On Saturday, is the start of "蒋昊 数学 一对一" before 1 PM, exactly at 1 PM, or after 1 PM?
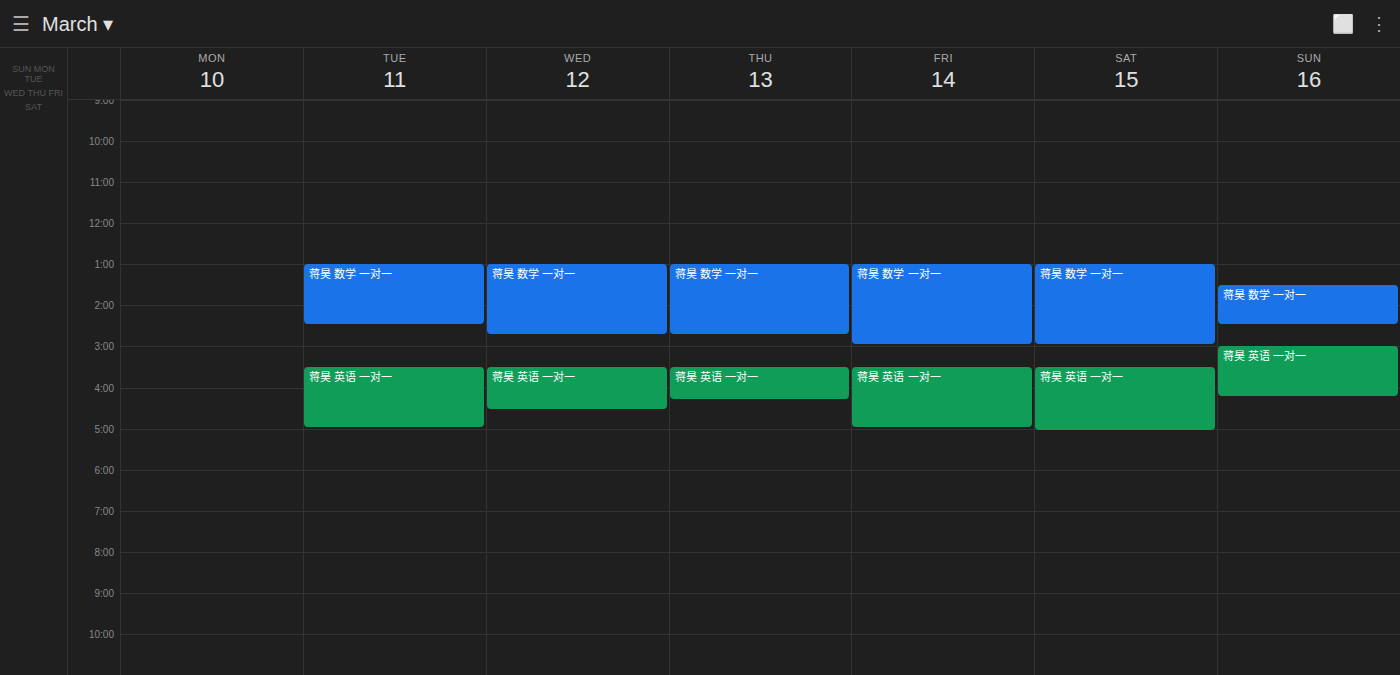
1:00 PM -- exactly at 1 PM, on the 1 PM line.